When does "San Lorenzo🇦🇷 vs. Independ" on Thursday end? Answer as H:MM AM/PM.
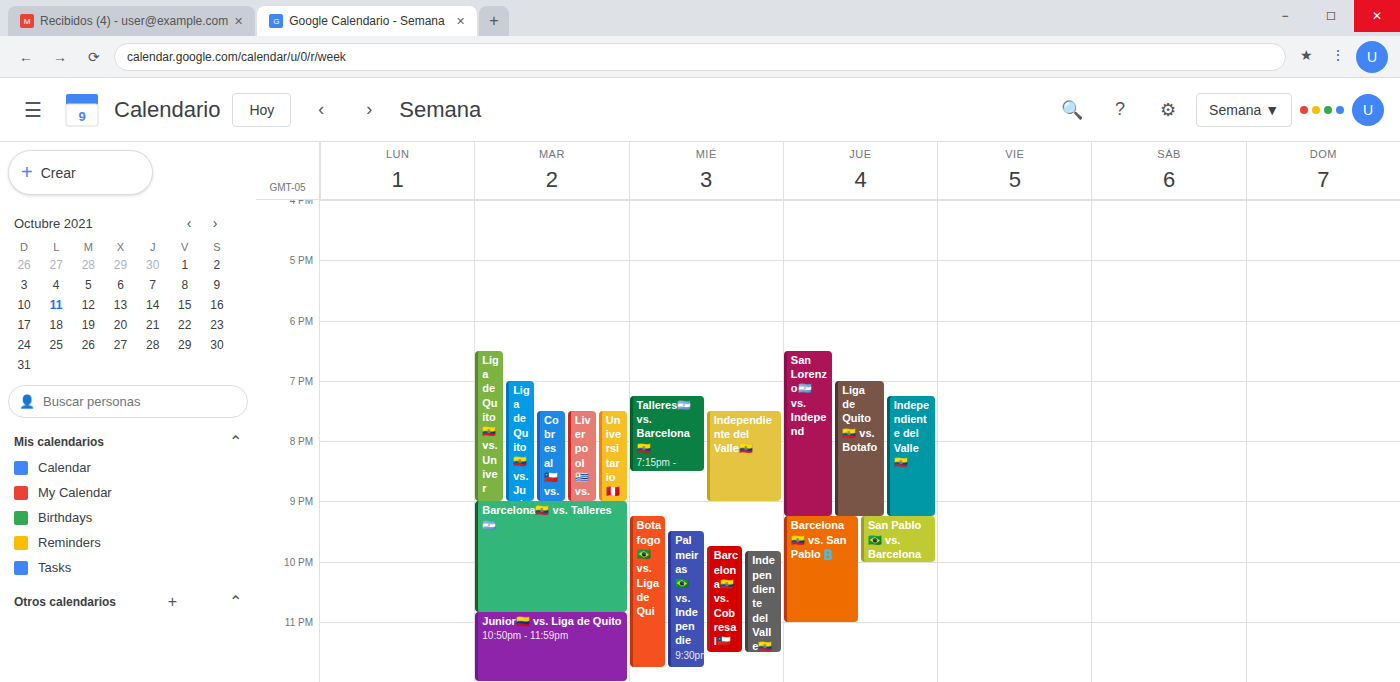
9:15 PM